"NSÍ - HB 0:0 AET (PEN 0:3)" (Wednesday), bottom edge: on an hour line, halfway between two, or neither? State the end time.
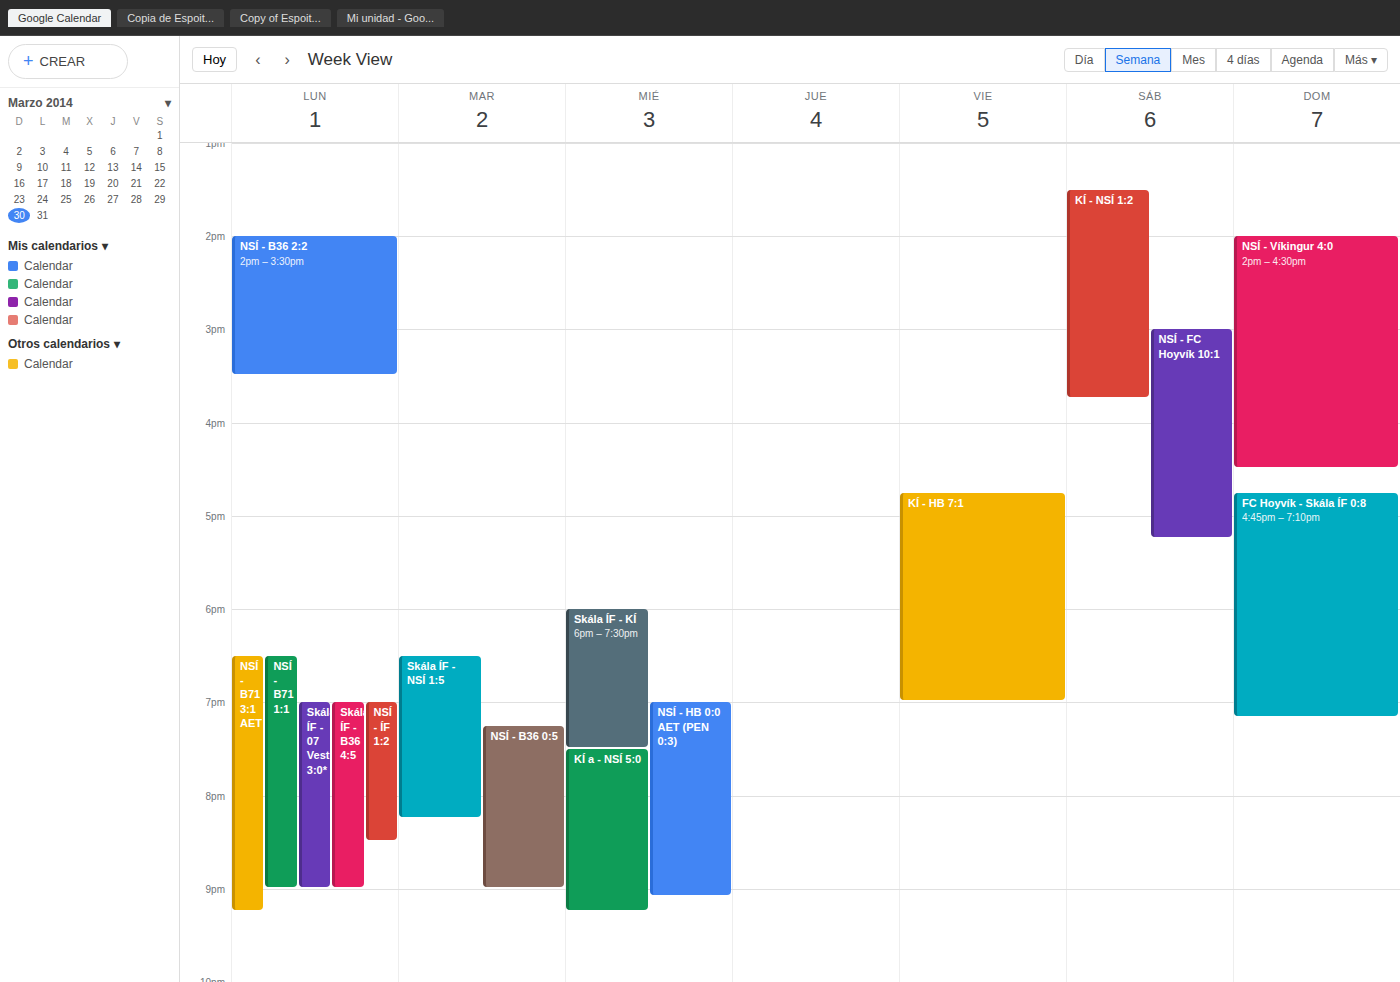
9:05 PM -- neither: 5 minutes below the 9 PM line and 55 minutes above the 10 PM line.